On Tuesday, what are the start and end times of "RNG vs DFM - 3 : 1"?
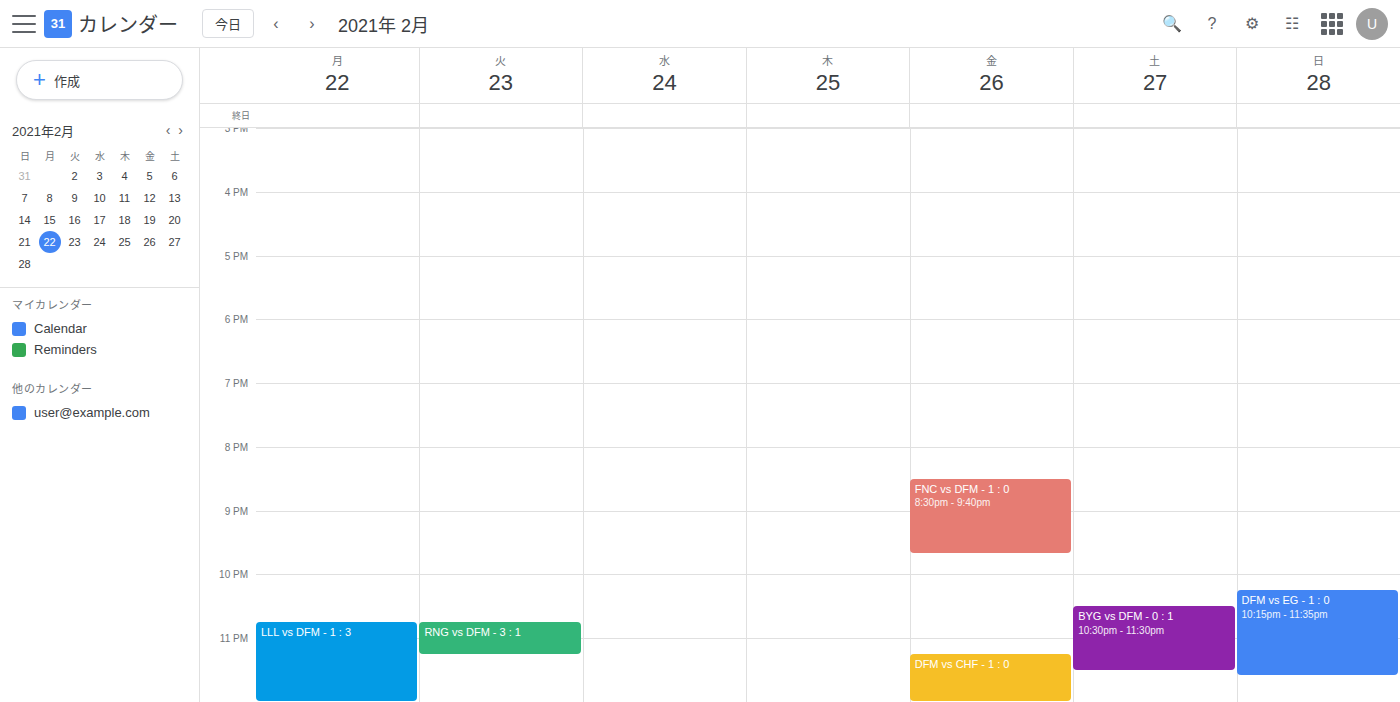
10:45 PM to 11:15 PM